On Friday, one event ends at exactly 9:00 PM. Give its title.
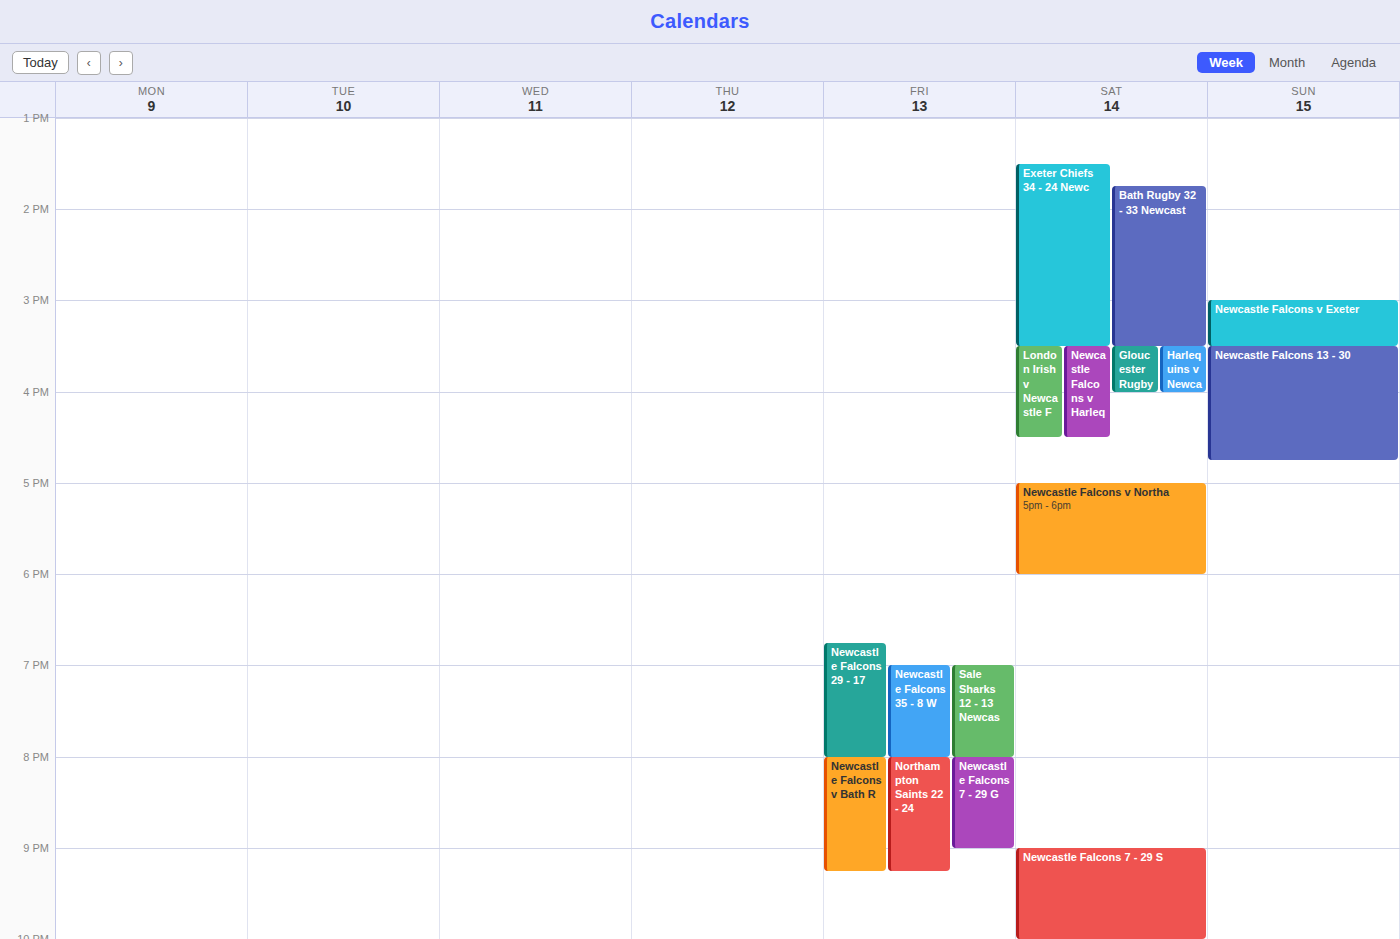
"Newcastle Falcons 7 - 29 G"